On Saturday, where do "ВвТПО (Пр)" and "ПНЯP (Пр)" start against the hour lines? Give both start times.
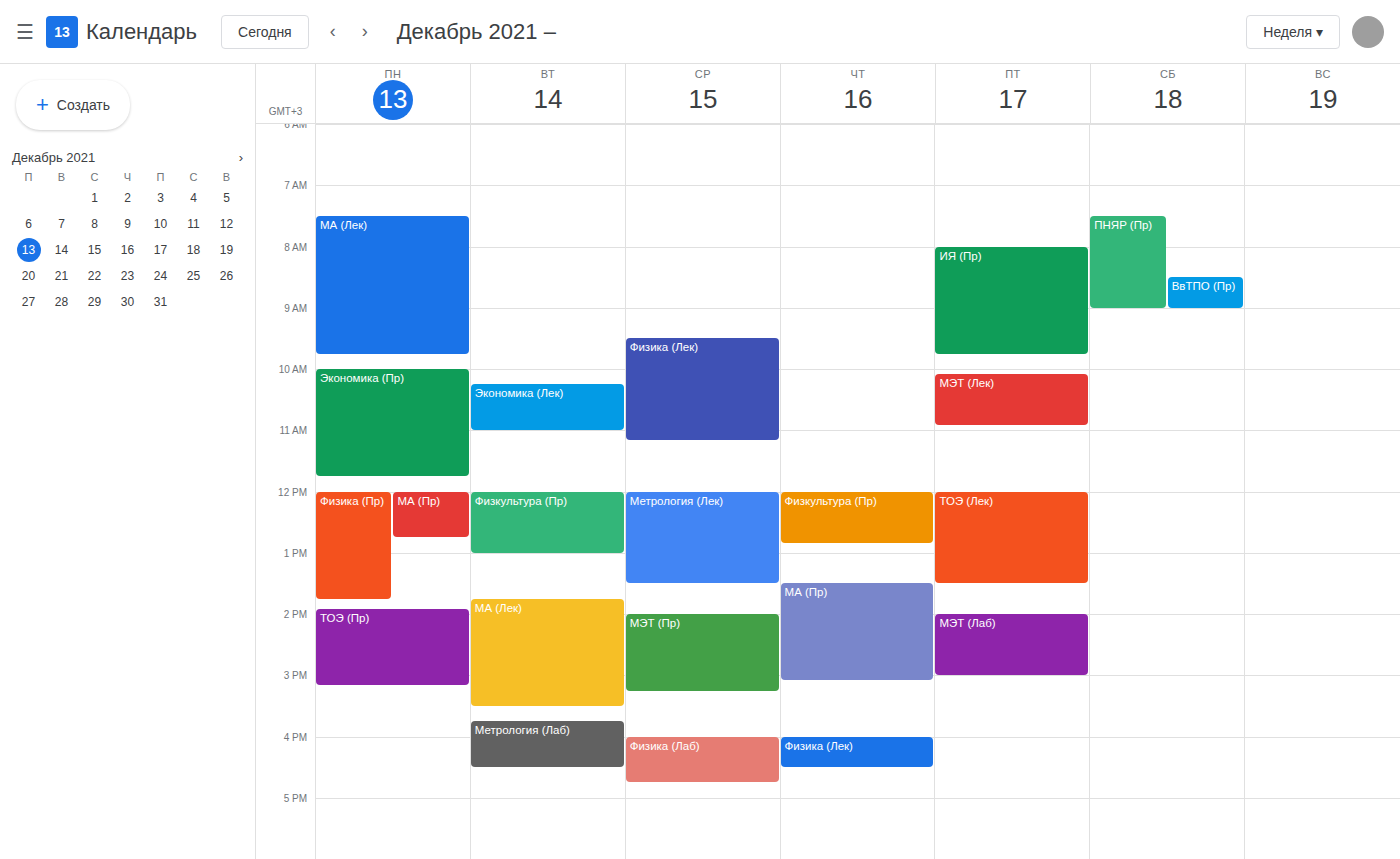
"ВвТПО (Пр)": 8:30 AM, halfway between the 8 AM and 9 AM lines. "ПНЯP (Пр)": 7:30 AM, halfway between the 7 AM and 8 AM lines.